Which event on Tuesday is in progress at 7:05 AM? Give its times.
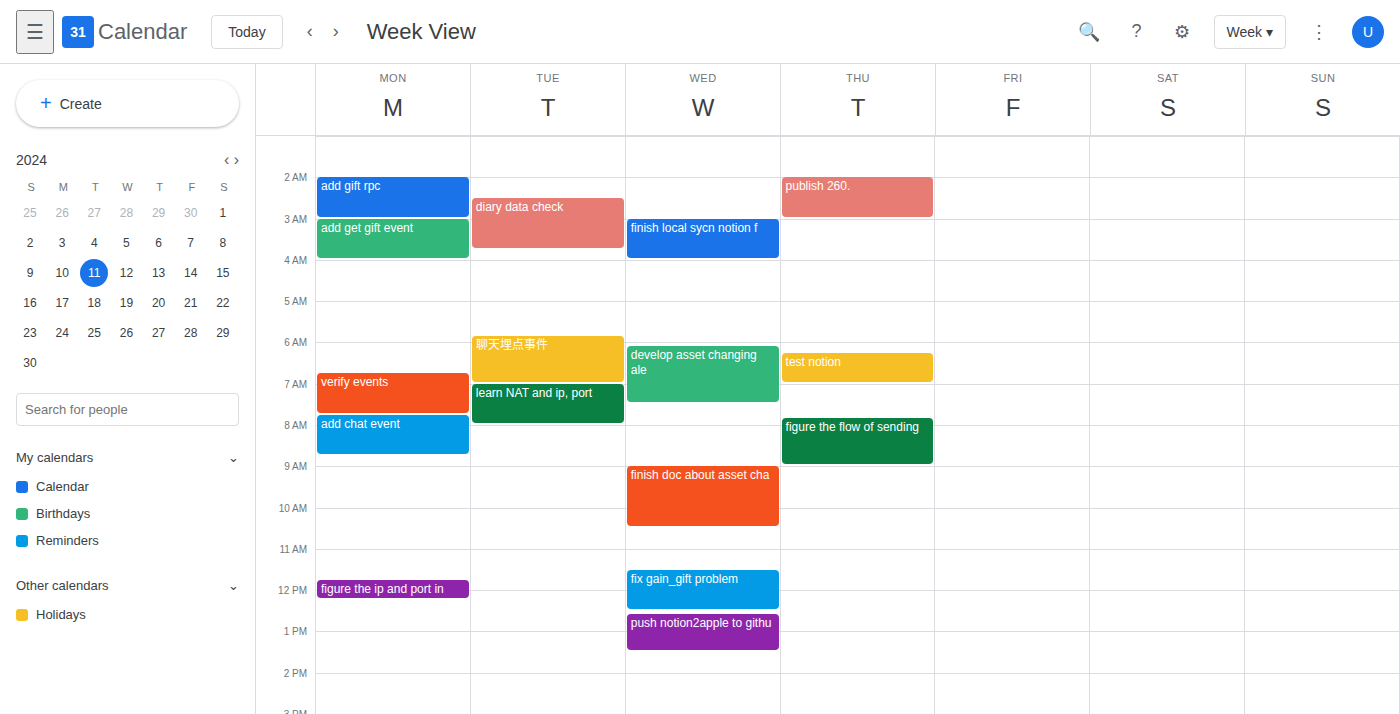
"learn NAT and ip, port", 7:00 AM to 8:00 AM